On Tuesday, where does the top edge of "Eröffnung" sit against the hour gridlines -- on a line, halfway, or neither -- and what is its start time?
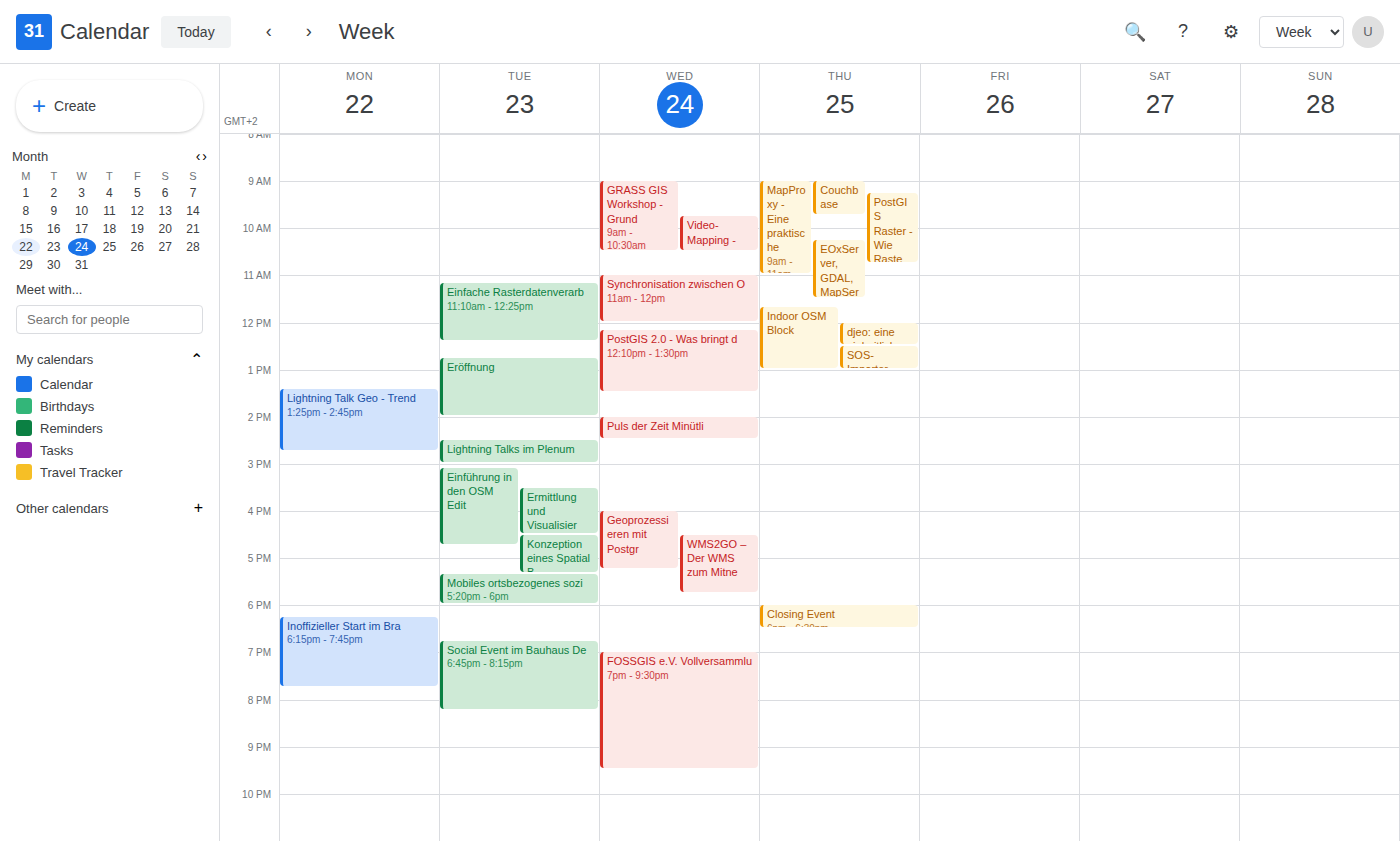
12:45 PM -- neither: three quarters of the way from the 12 PM line to the 1 PM line.